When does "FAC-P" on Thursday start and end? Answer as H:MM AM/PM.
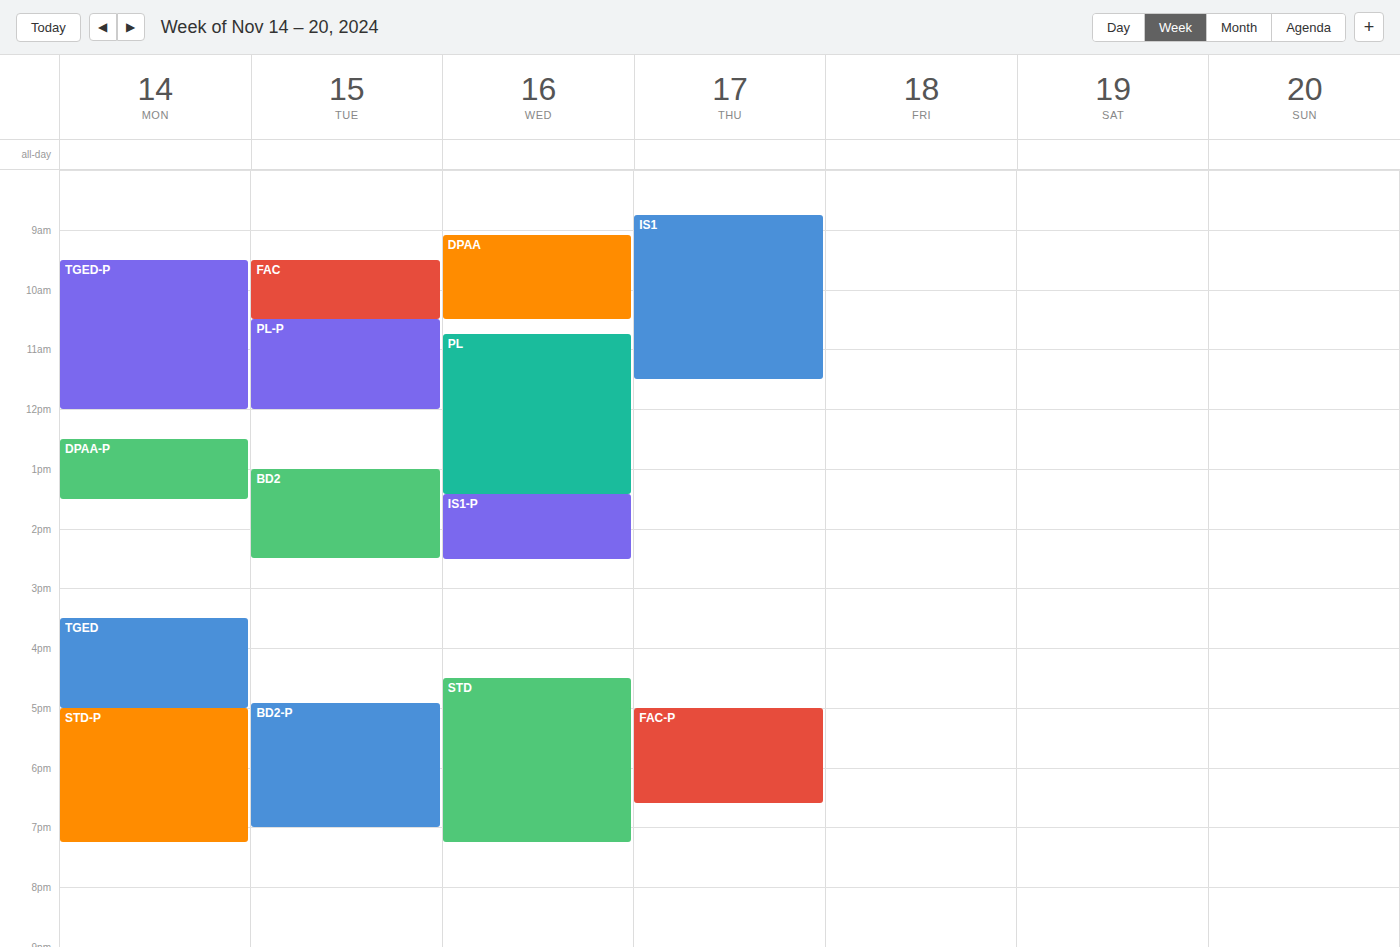
5:00 PM to 6:35 PM